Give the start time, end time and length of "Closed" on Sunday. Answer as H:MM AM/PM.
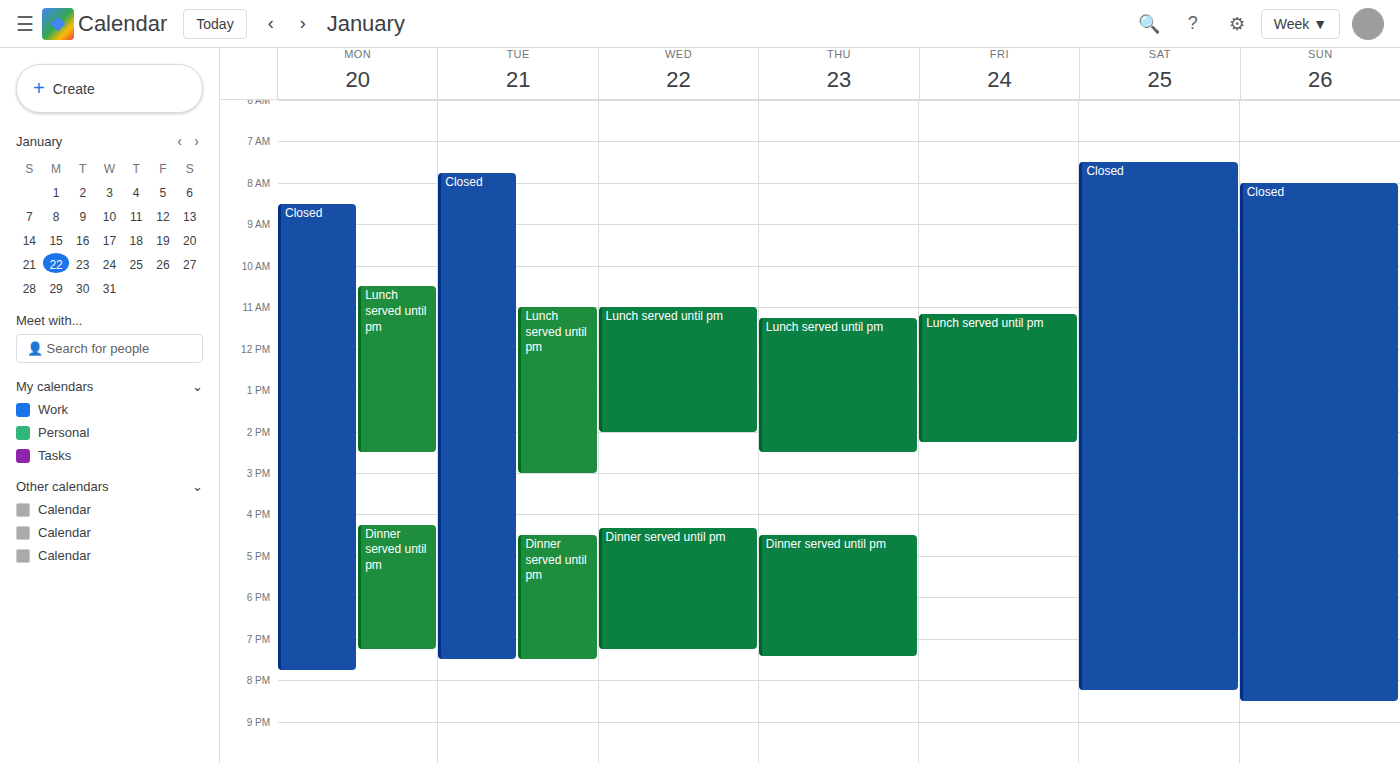
8:00 AM to 8:30 PM, 12 hours 30 minutes